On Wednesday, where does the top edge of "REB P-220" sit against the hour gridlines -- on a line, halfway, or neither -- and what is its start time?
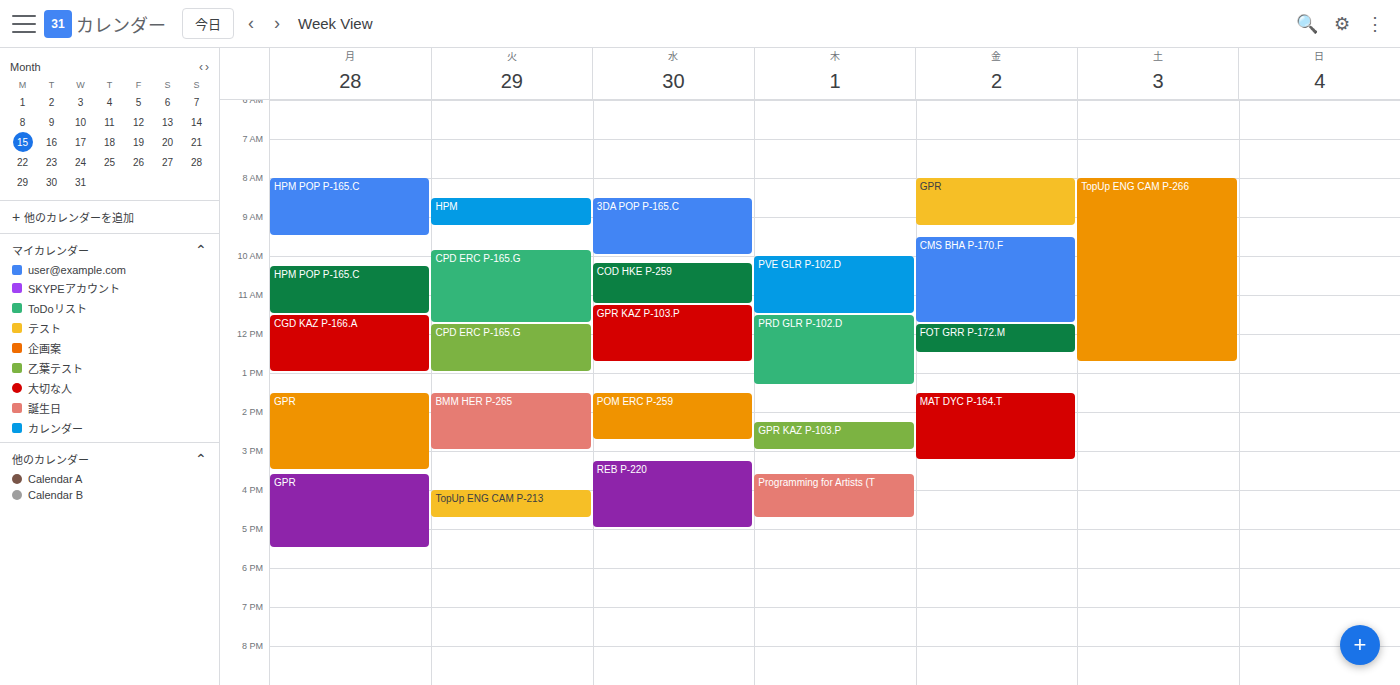
3:15 PM -- neither: a quarter of the way from the 3 PM line to the 4 PM line.